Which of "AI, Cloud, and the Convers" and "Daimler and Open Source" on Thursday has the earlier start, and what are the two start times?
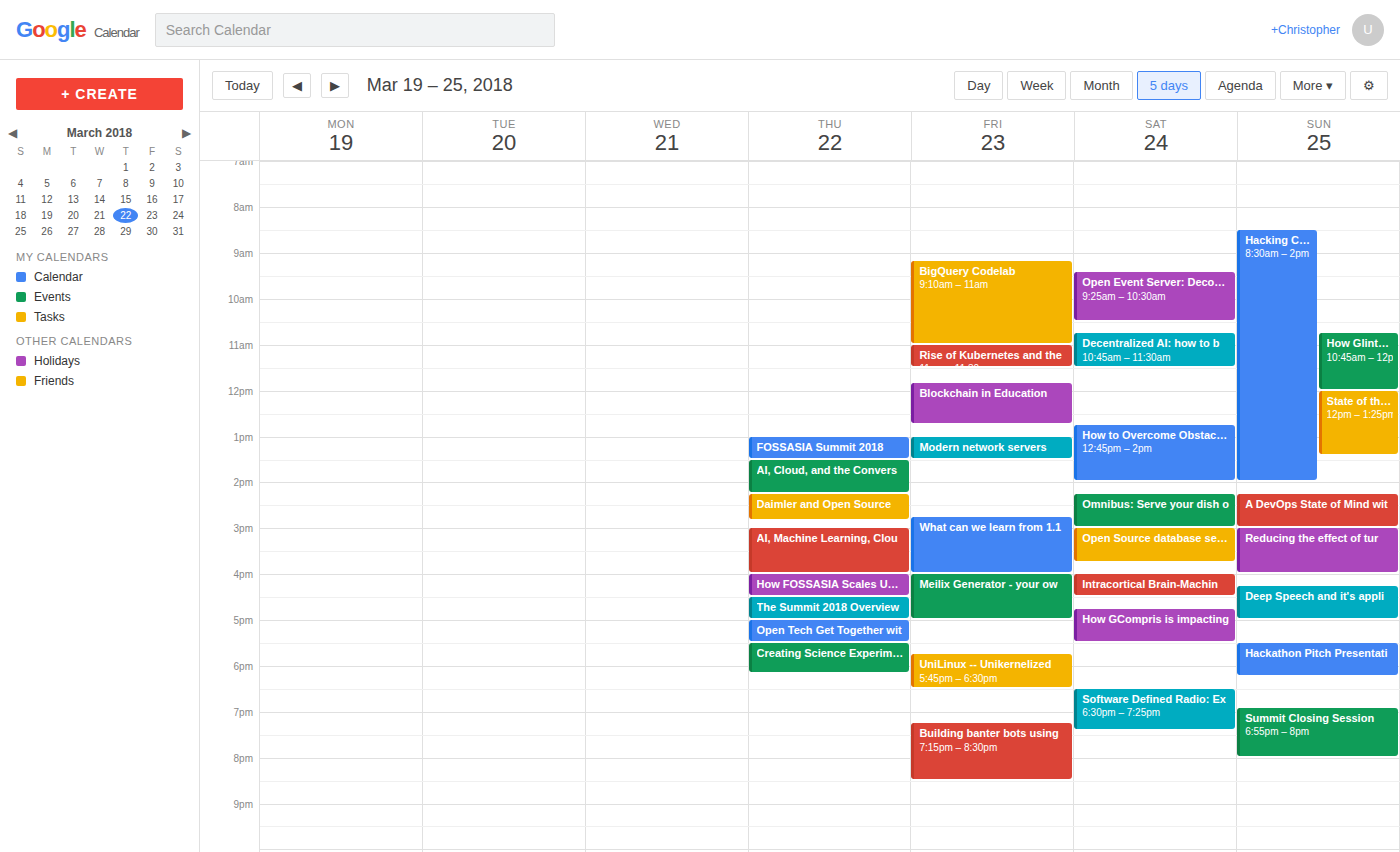
"AI, Cloud, and the Convers" 1:30 PM; "Daimler and Open Source" 2:15 PM.